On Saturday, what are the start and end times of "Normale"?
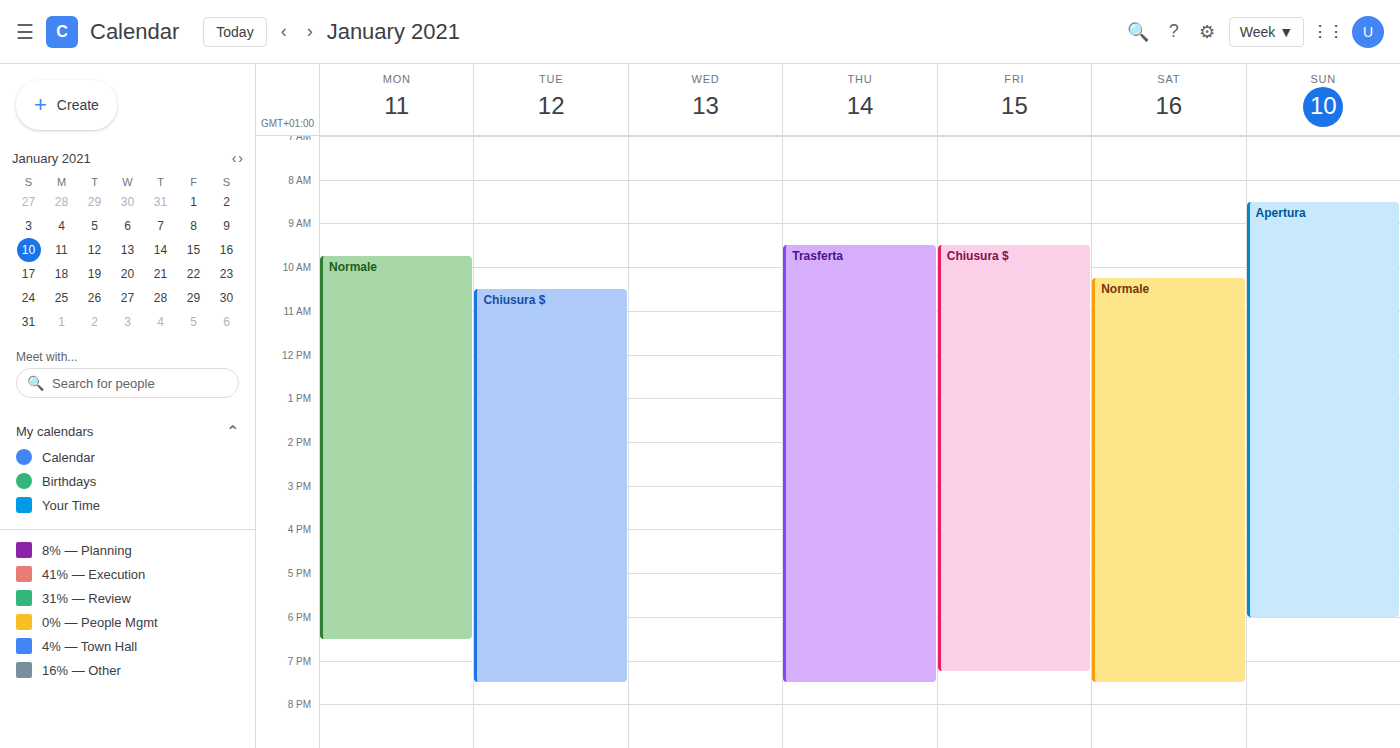
10:15 AM to 7:30 PM